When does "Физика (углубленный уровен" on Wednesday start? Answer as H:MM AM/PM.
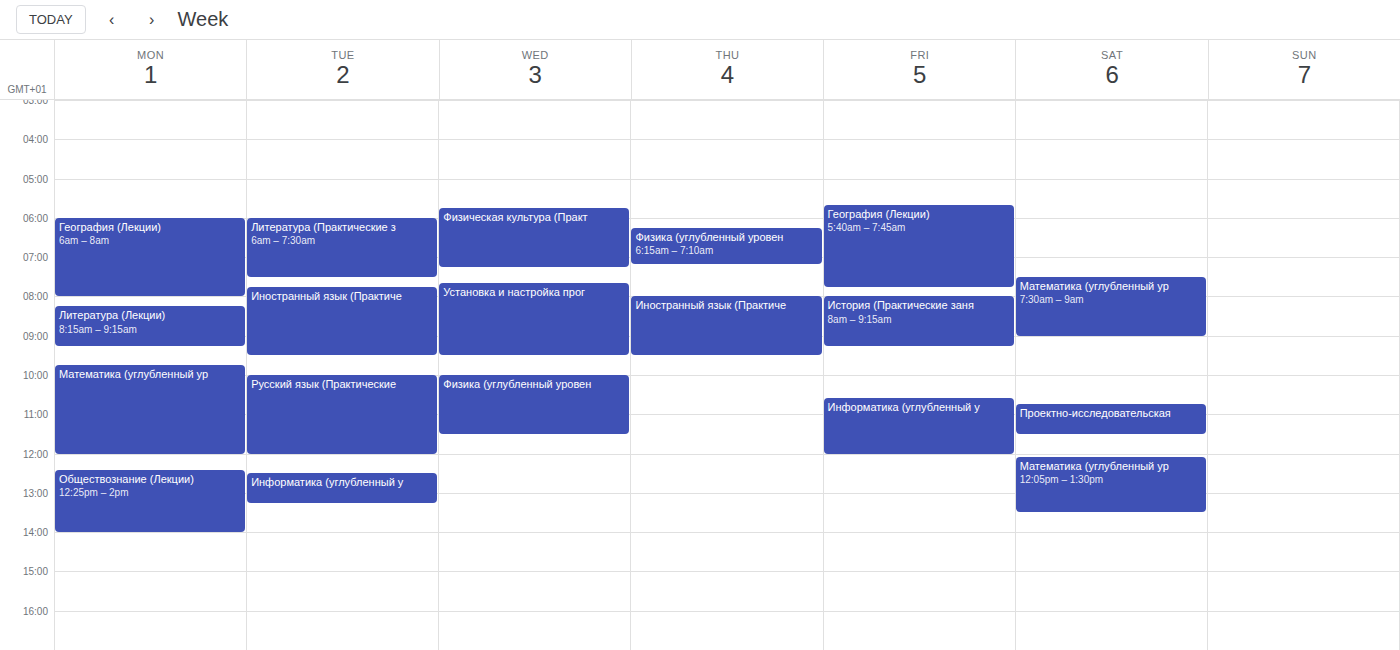
10:00 AM